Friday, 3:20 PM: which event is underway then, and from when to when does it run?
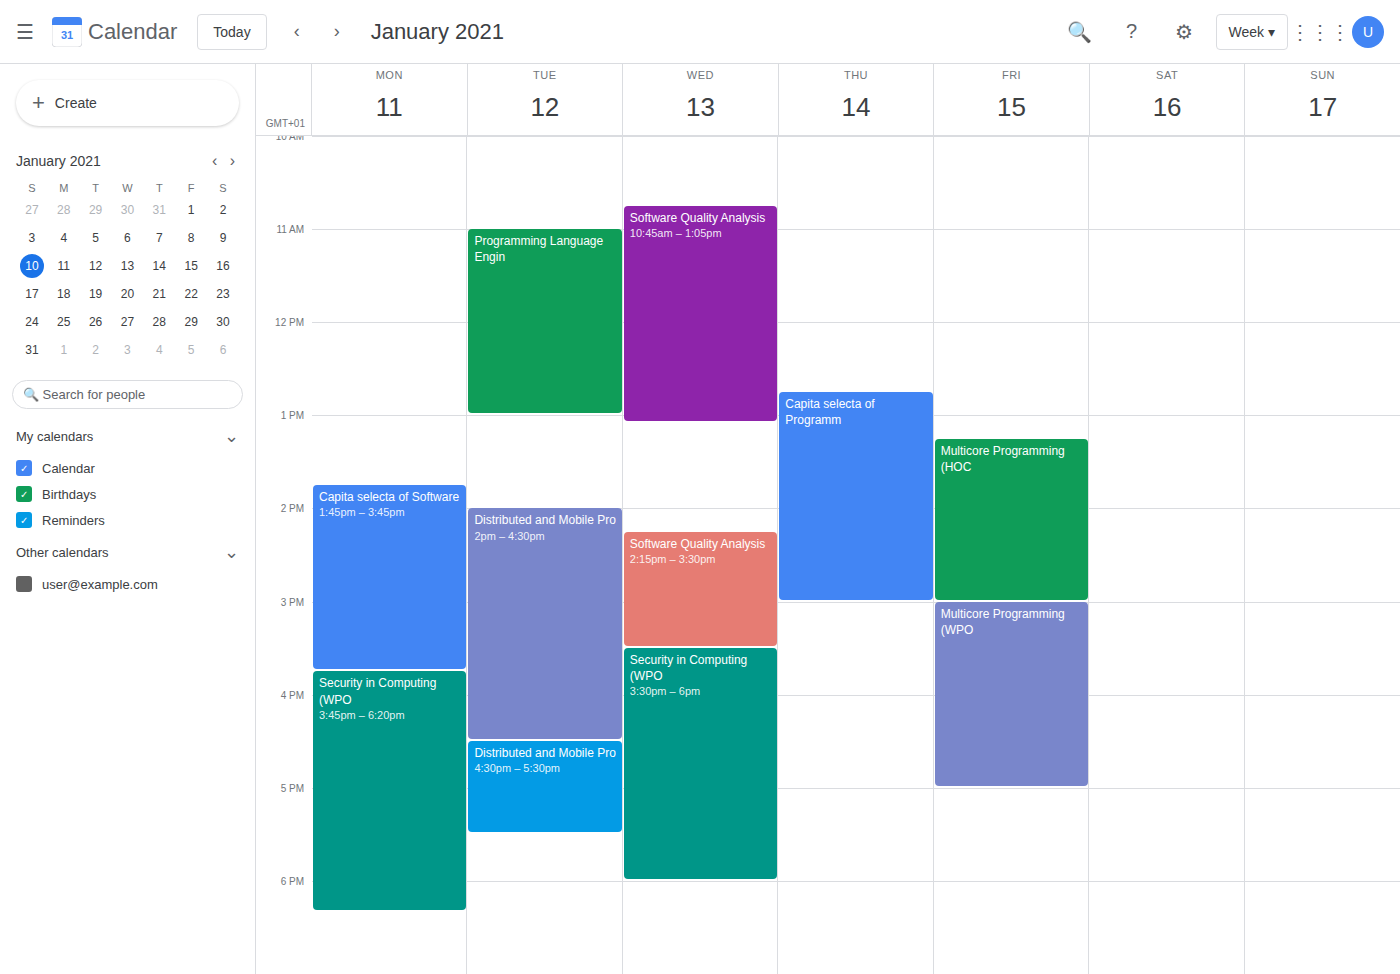
"Multicore Programming (WPO", 3:00 PM to 5:00 PM